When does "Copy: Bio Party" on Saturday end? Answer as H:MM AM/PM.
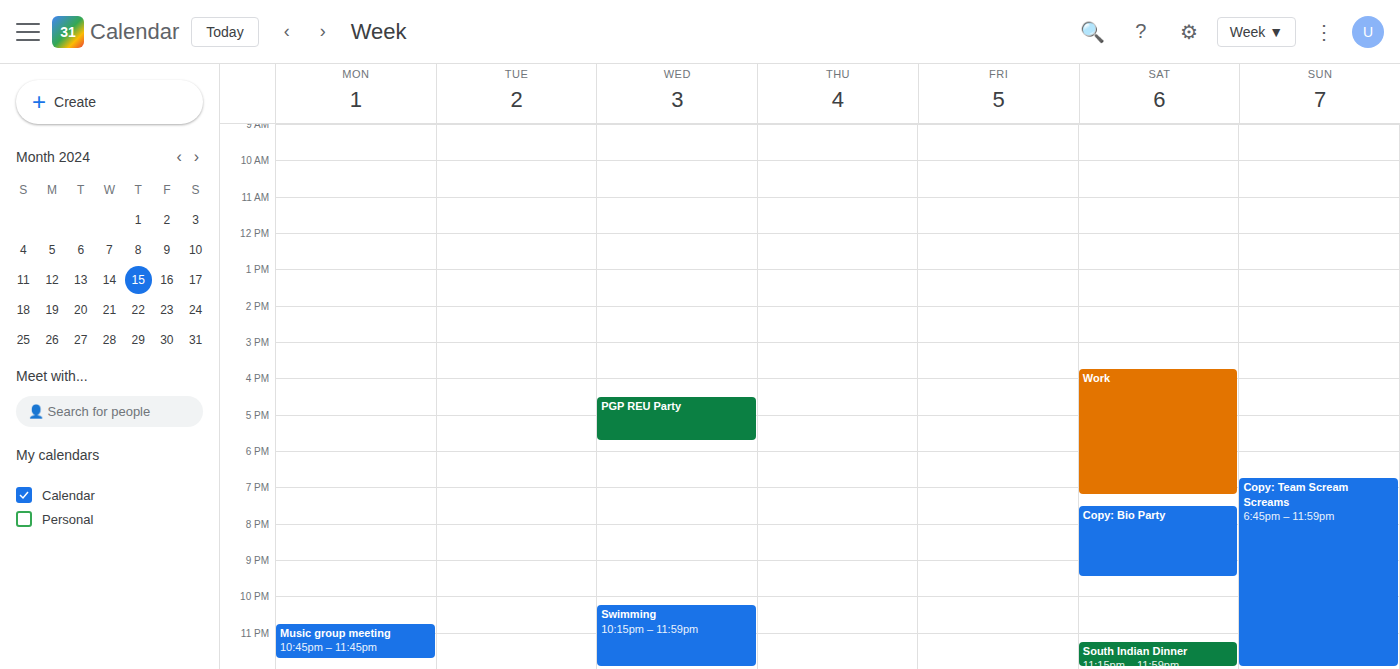
9:30 PM